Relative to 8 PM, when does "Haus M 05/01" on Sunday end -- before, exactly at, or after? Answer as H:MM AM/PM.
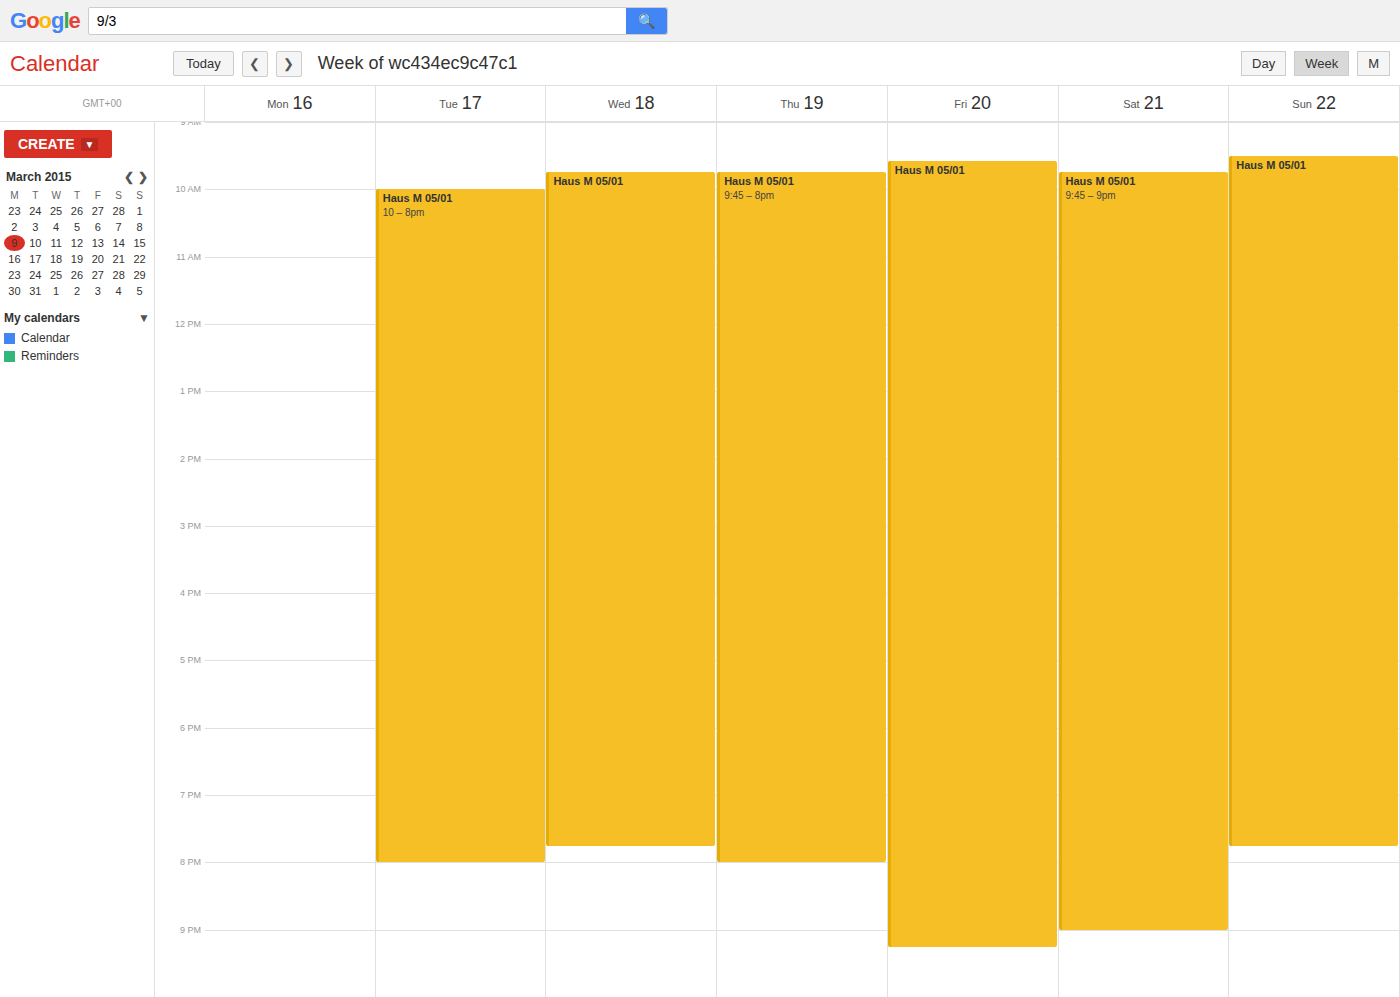
7:45 PM -- before 8 PM, 15 minutes above the 8 PM line.